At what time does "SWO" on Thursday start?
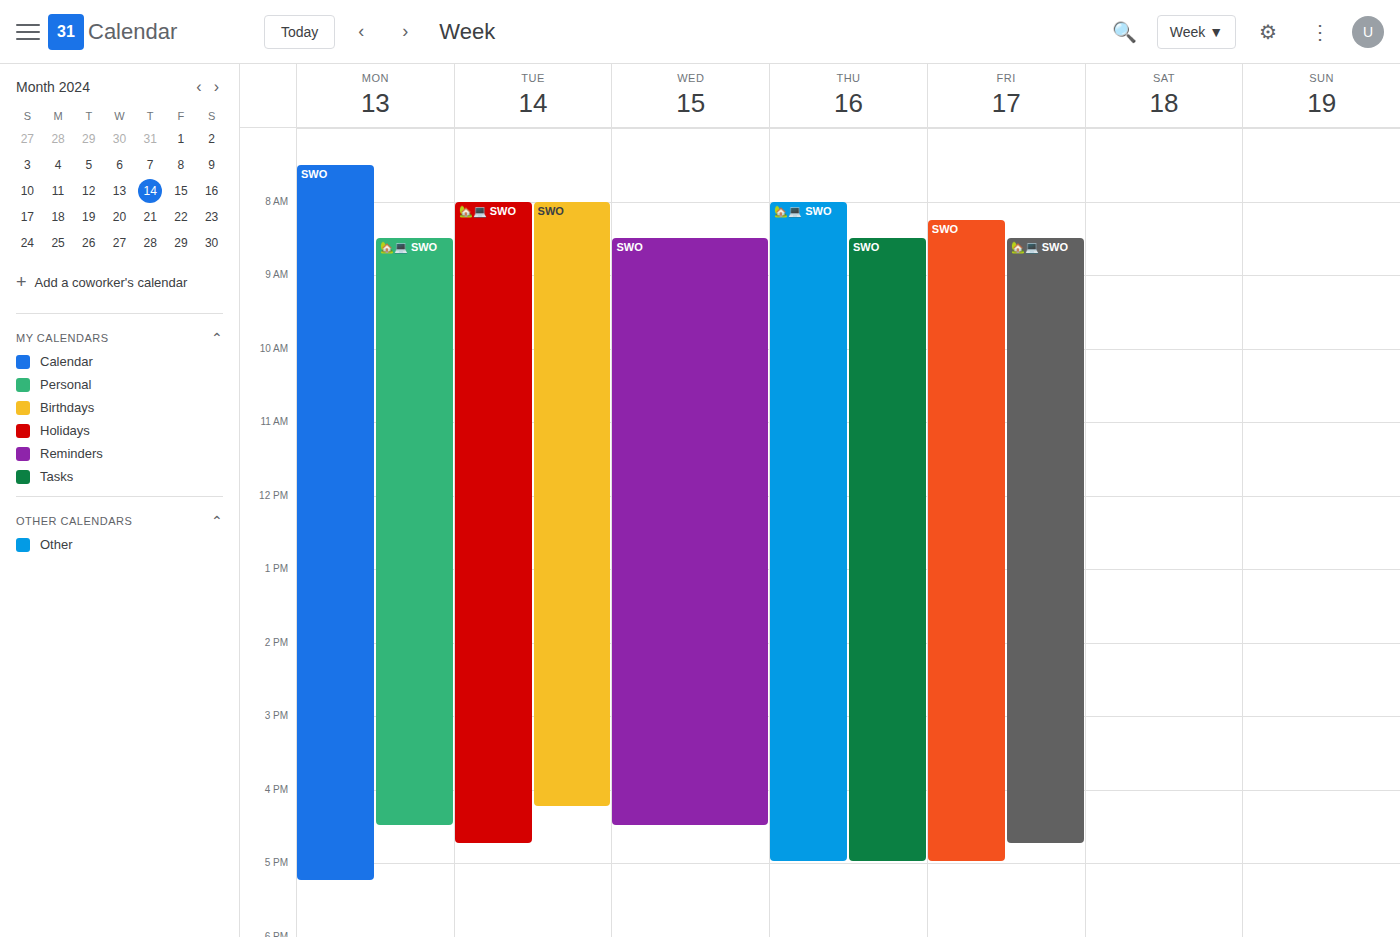
8:30 AM